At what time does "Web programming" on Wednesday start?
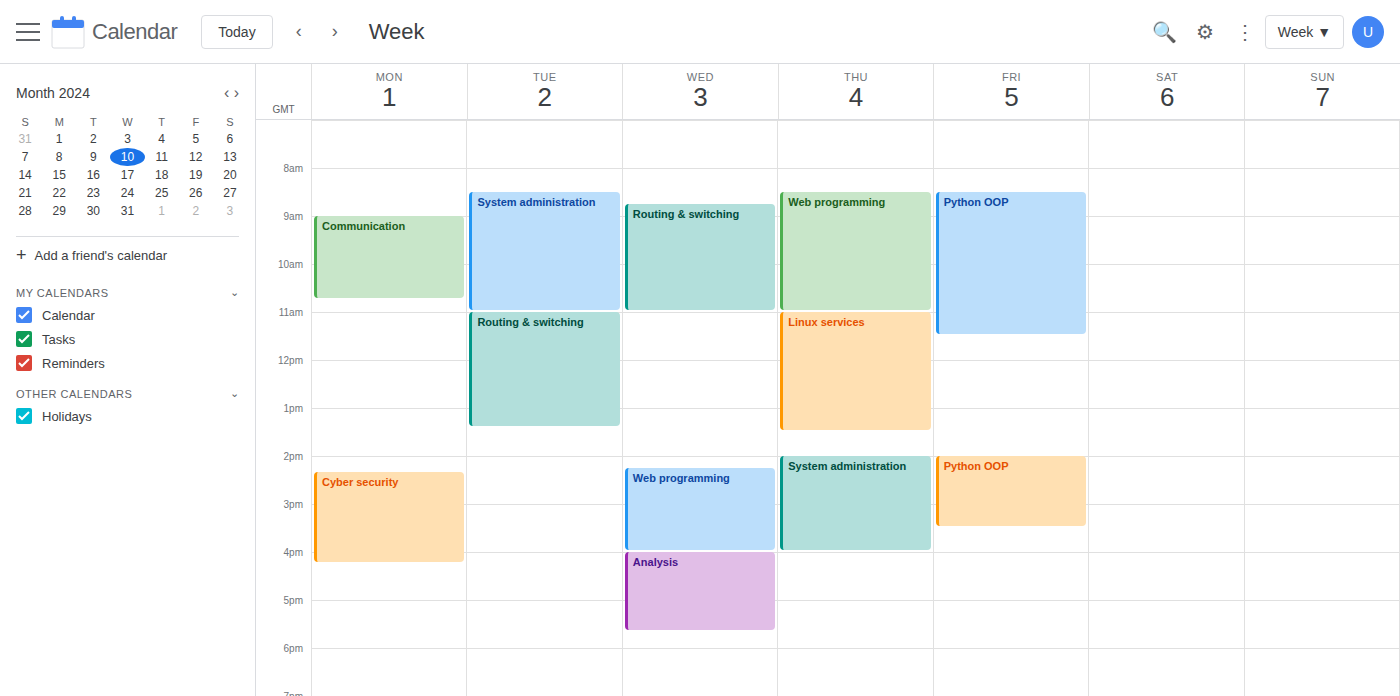
2:15 PM